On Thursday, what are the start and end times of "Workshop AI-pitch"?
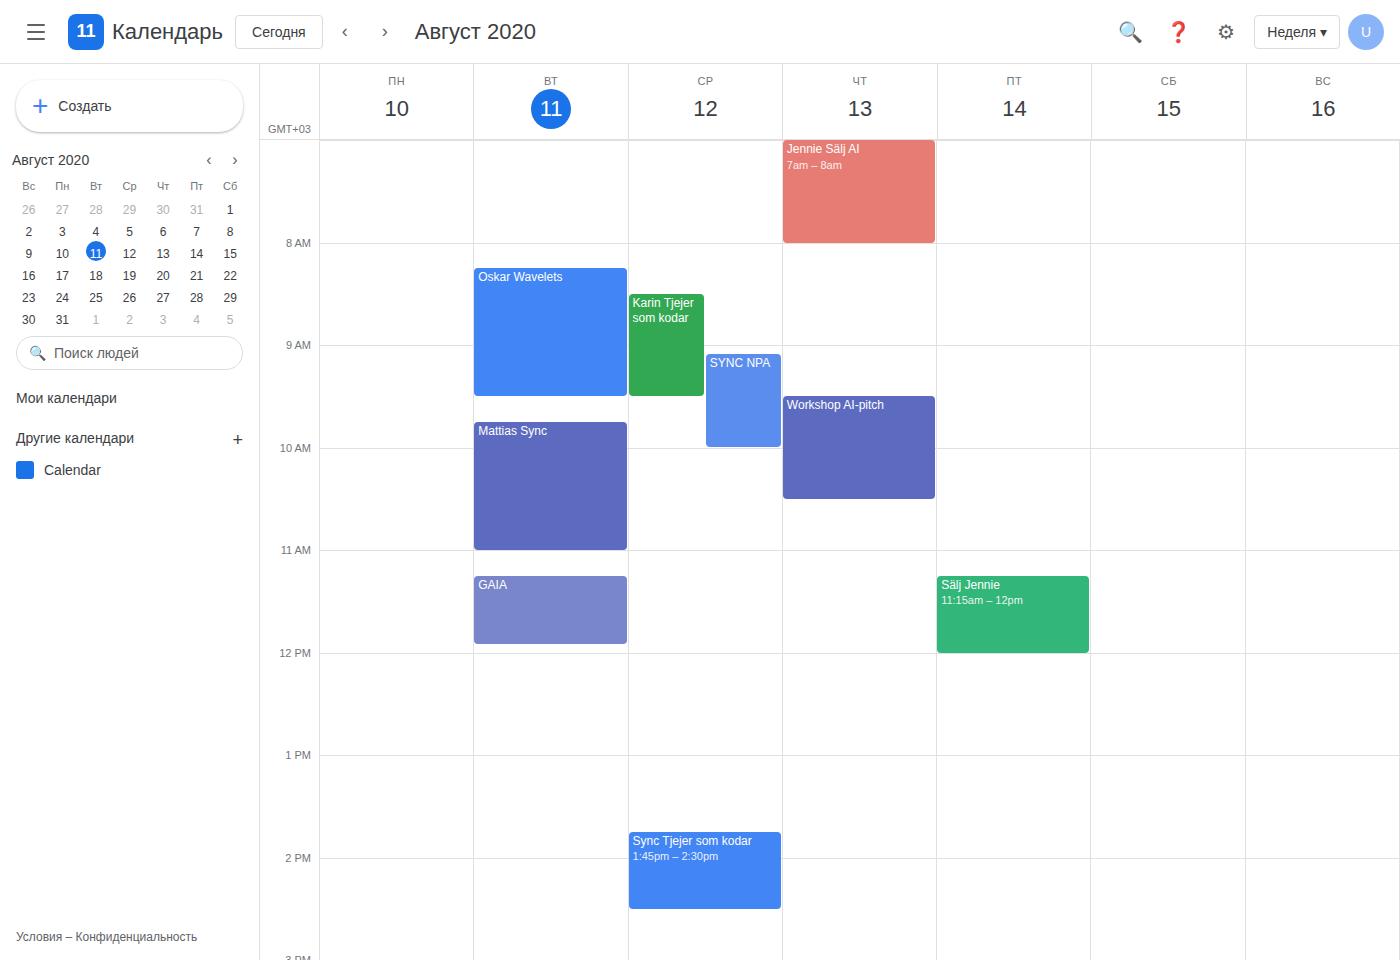
9:30 AM to 10:30 AM